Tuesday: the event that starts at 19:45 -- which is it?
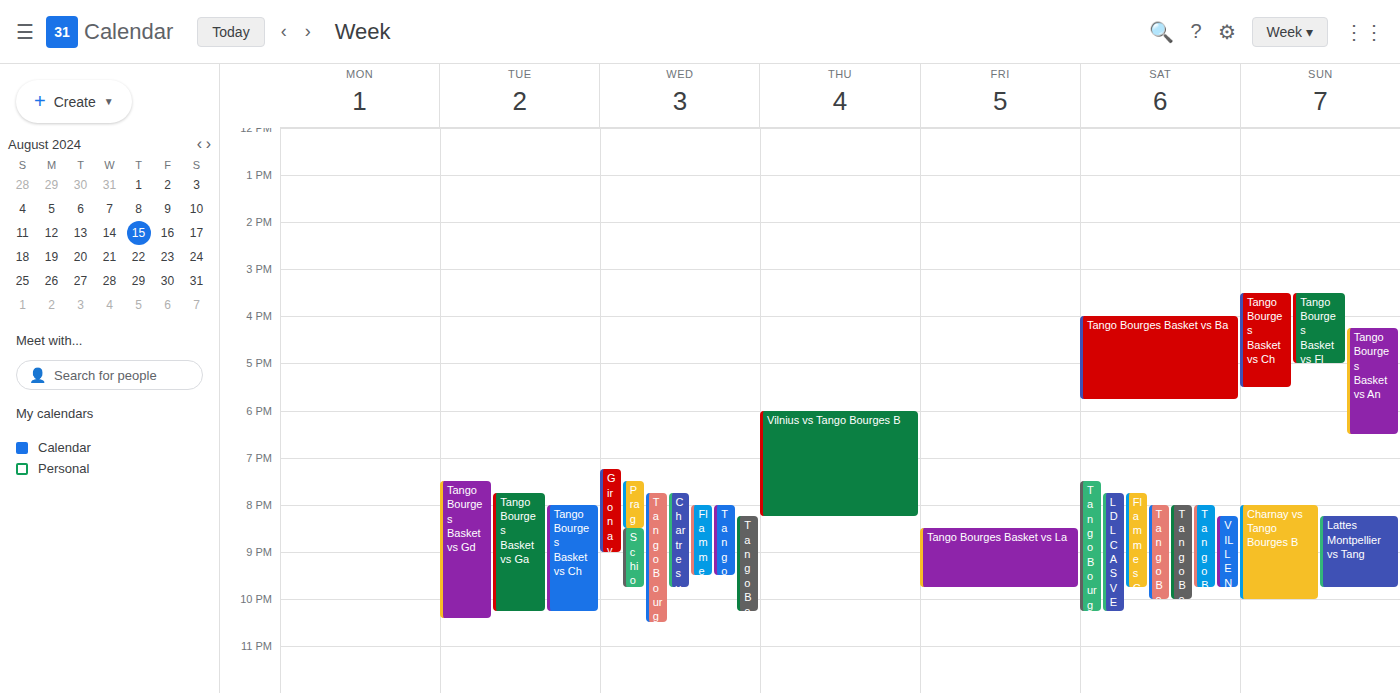
"Tango Bourges Basket vs Ga"